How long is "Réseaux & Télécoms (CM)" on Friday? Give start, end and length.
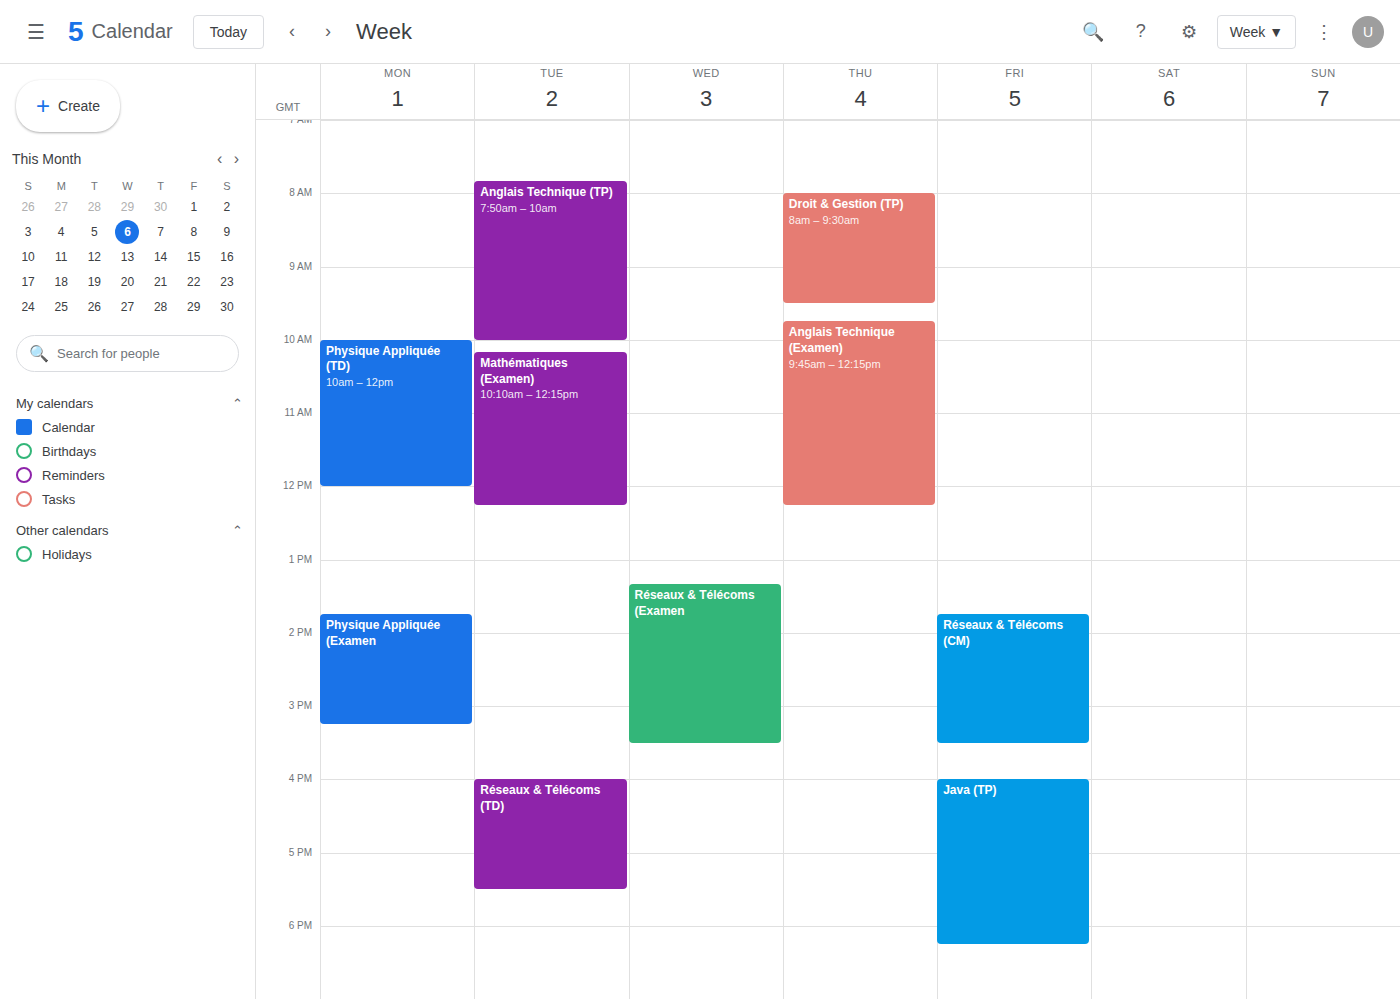
1:45 PM to 3:30 PM, 1 hour 45 minutes